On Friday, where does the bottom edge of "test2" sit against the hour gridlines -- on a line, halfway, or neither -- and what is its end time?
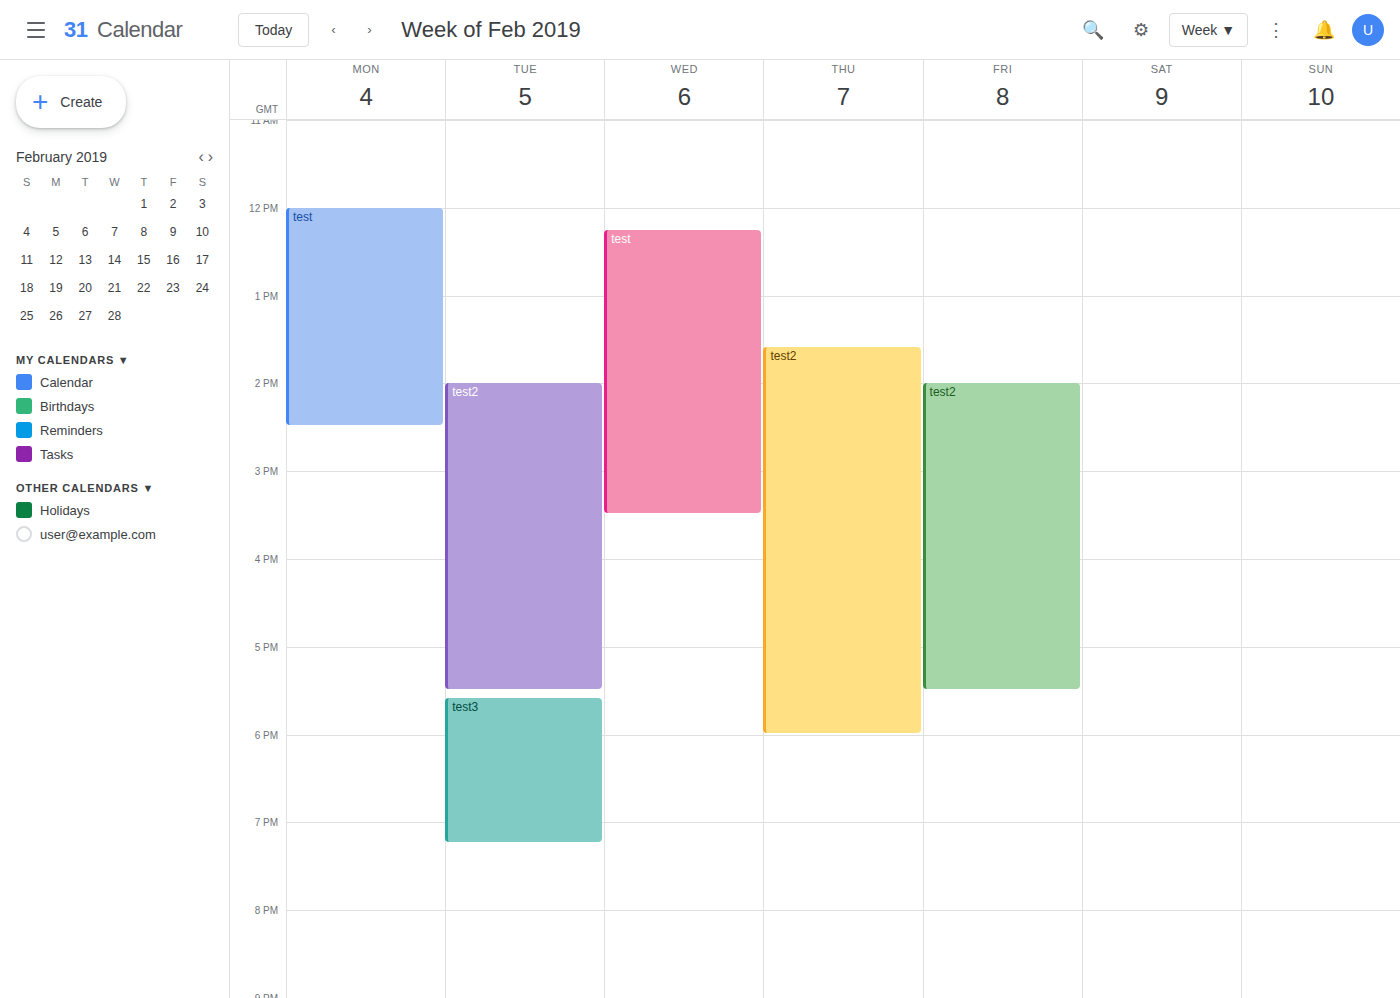
5:30 PM -- halfway between the 5 PM and 6 PM lines.